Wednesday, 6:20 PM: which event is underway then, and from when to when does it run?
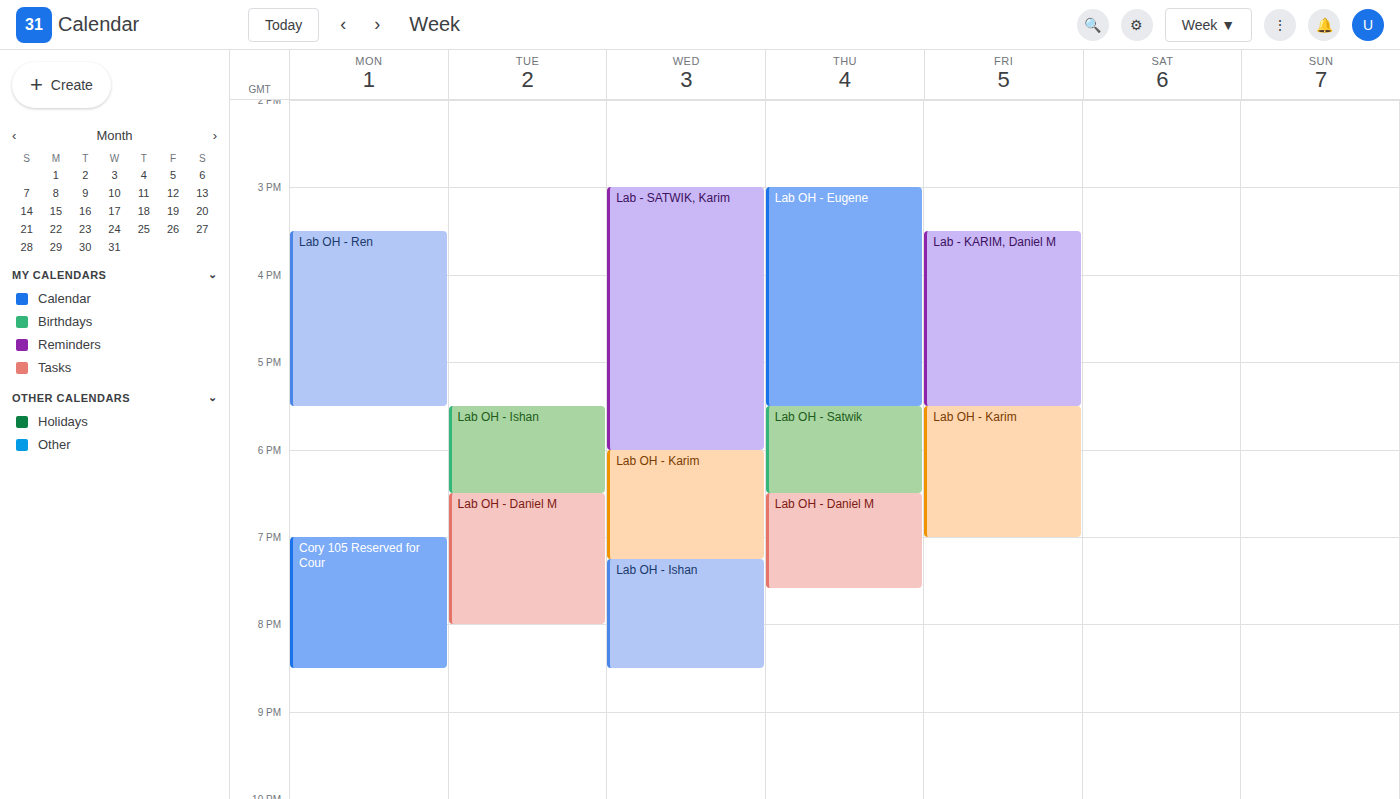
"Lab OH - Karim", 6:00 PM to 7:15 PM